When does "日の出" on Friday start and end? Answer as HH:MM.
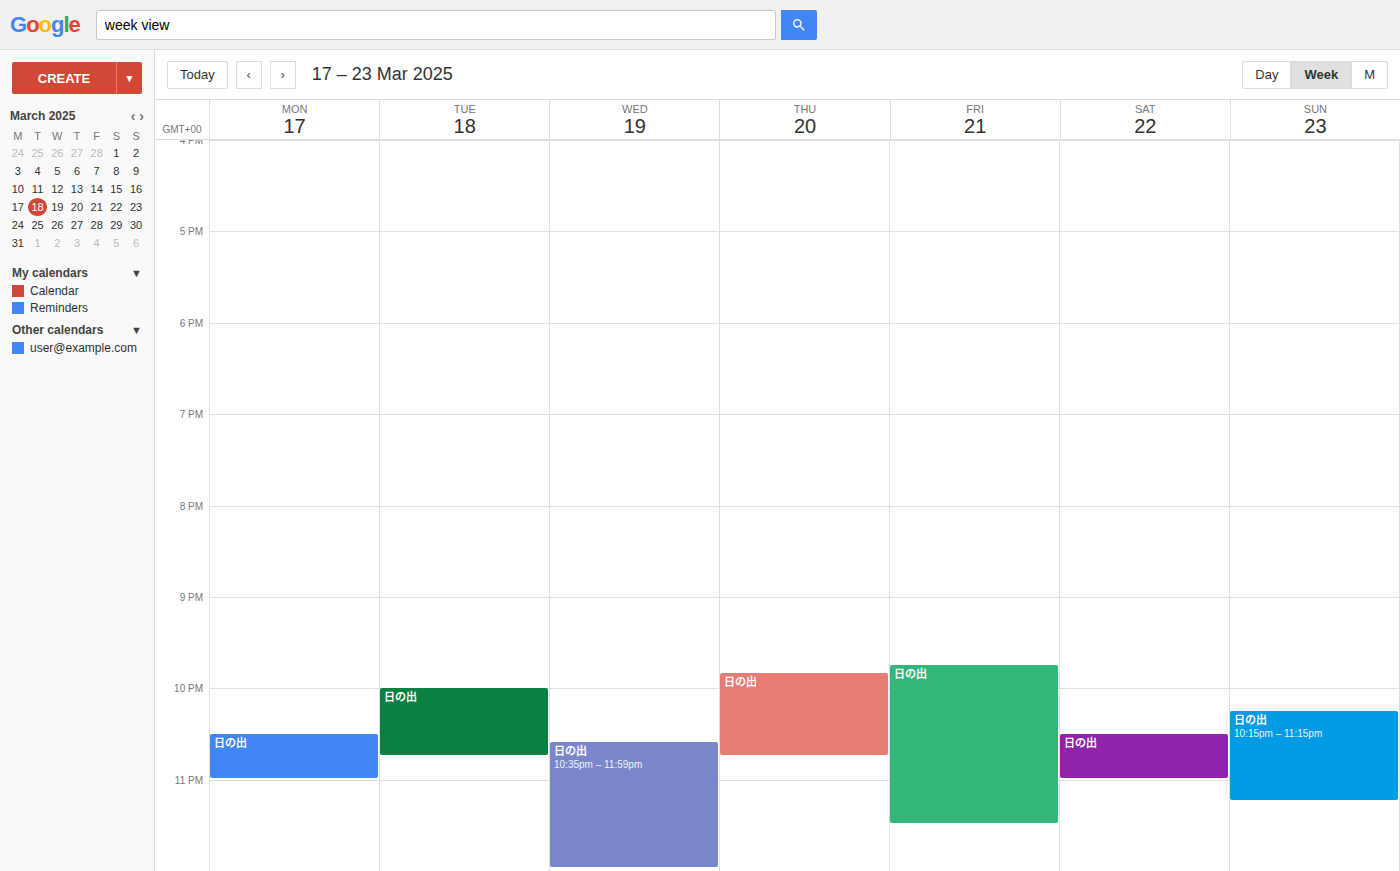
21:45 to 23:30